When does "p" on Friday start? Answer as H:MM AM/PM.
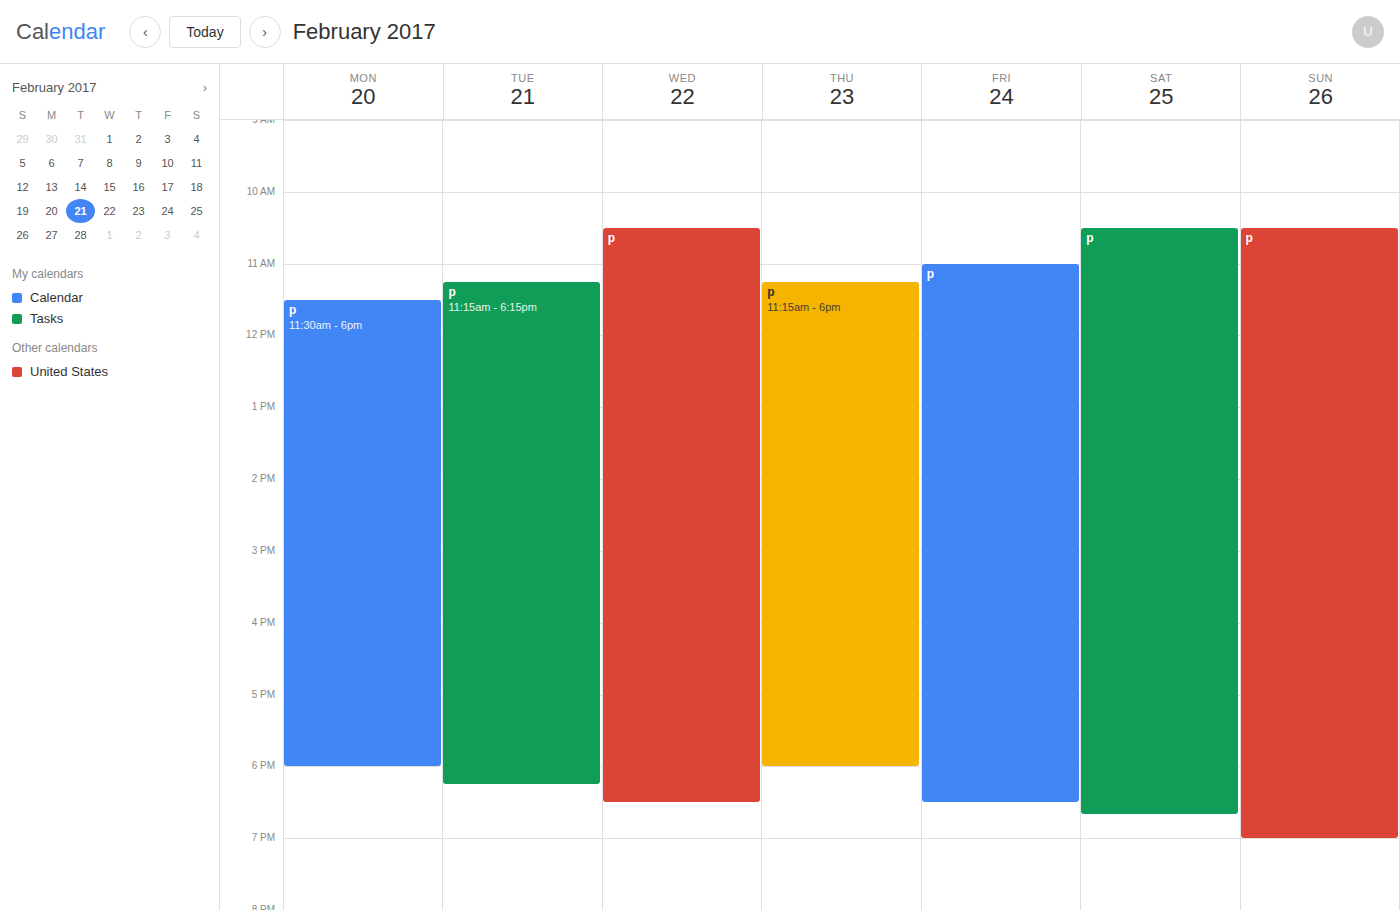
11:00 AM